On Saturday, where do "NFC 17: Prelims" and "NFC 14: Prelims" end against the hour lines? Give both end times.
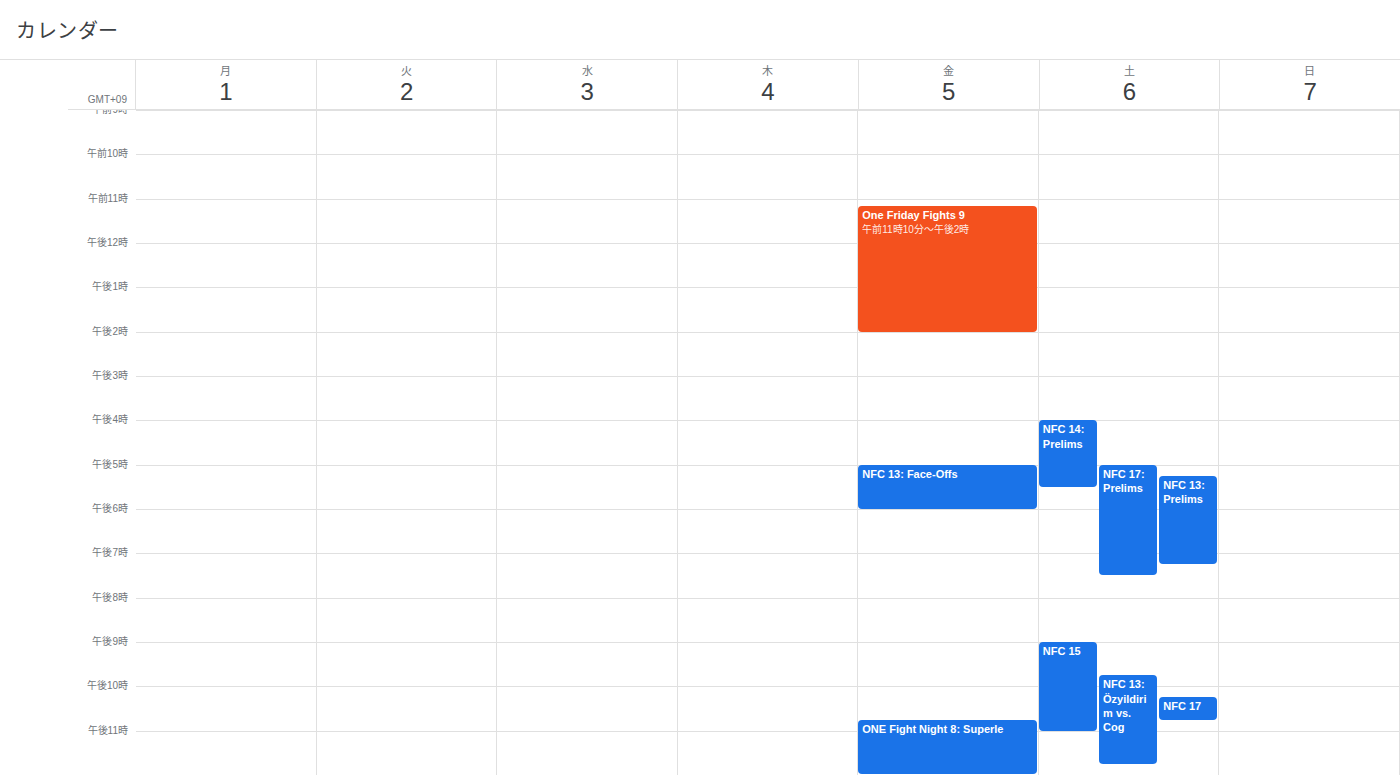
"NFC 17: Prelims": 7:30 PM, halfway between the 7 PM and 8 PM lines. "NFC 14: Prelims": 5:30 PM, halfway between the 5 PM and 6 PM lines.